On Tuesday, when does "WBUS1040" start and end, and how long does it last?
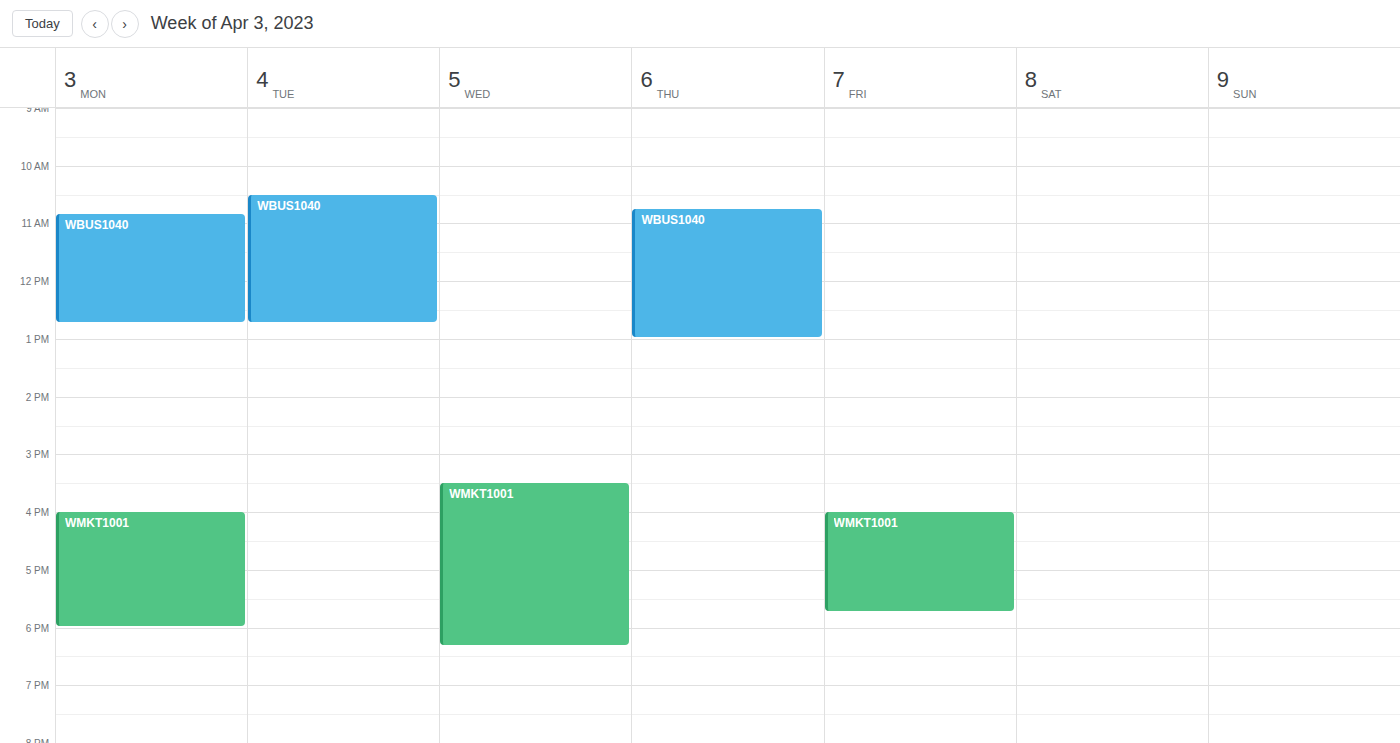
10:30 to 12:45, 2 hours 15 minutes